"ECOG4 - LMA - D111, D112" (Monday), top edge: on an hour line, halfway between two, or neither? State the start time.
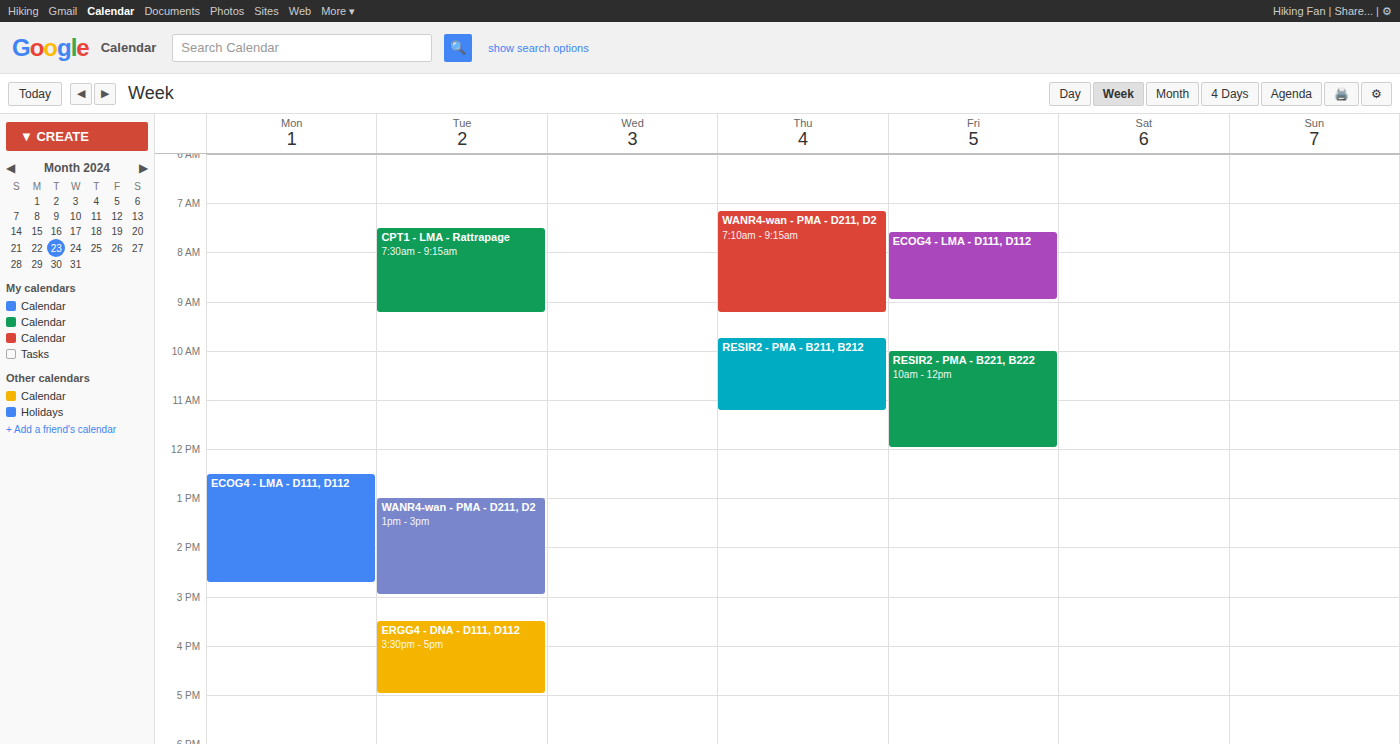
12:30 PM -- halfway between the 12 PM and 1 PM lines.